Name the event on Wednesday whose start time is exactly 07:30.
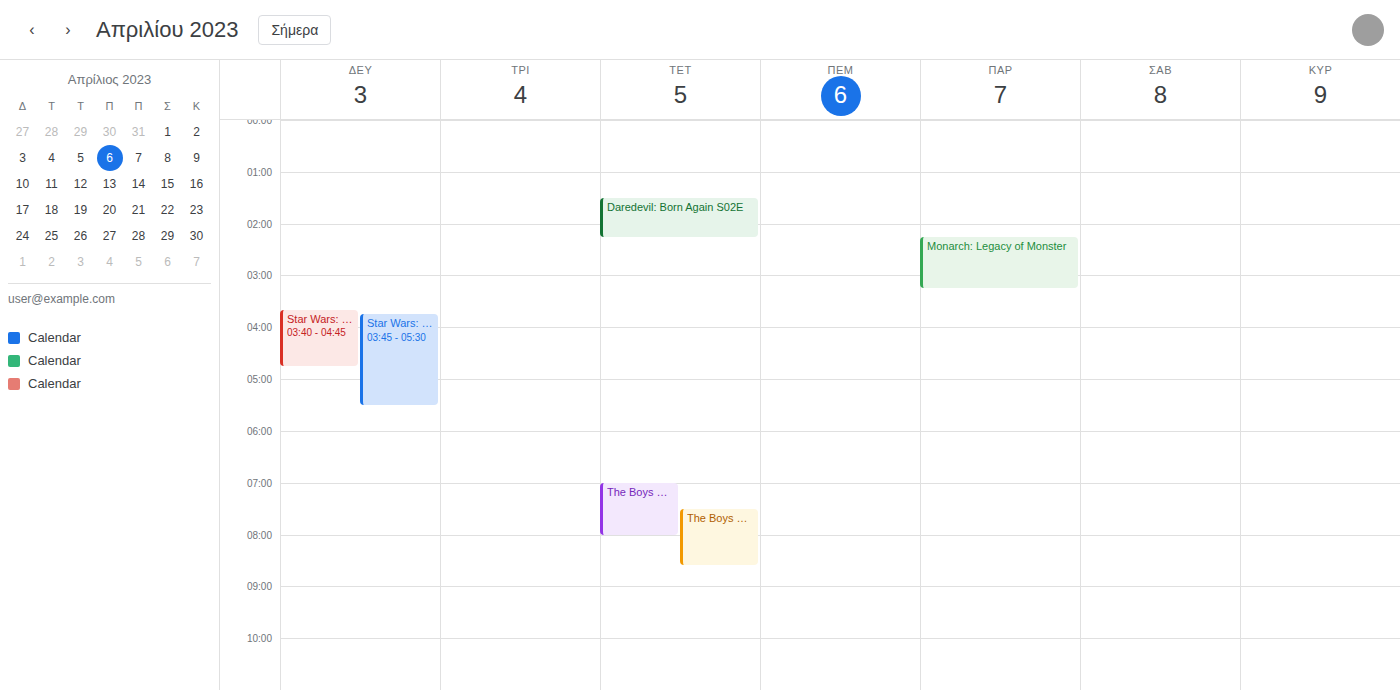
"The Boys S05E01 – Fifteen"